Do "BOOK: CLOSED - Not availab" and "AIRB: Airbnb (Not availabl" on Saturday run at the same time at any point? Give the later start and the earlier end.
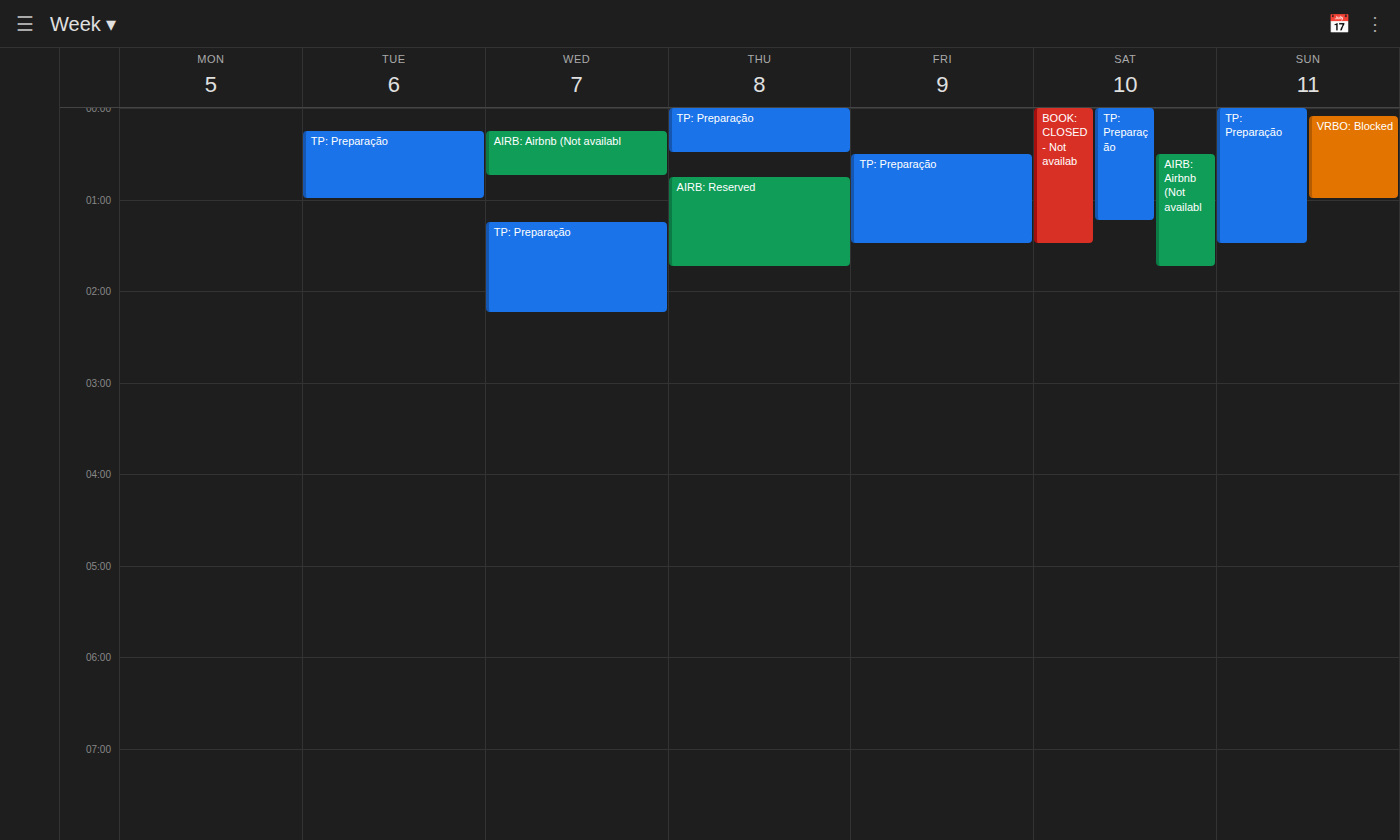
"AIRB: Airbnb (Not availabl" starts at 12:30 AM, before "BOOK: CLOSED - Not availab" ends at 1:30 AM -- they overlap.